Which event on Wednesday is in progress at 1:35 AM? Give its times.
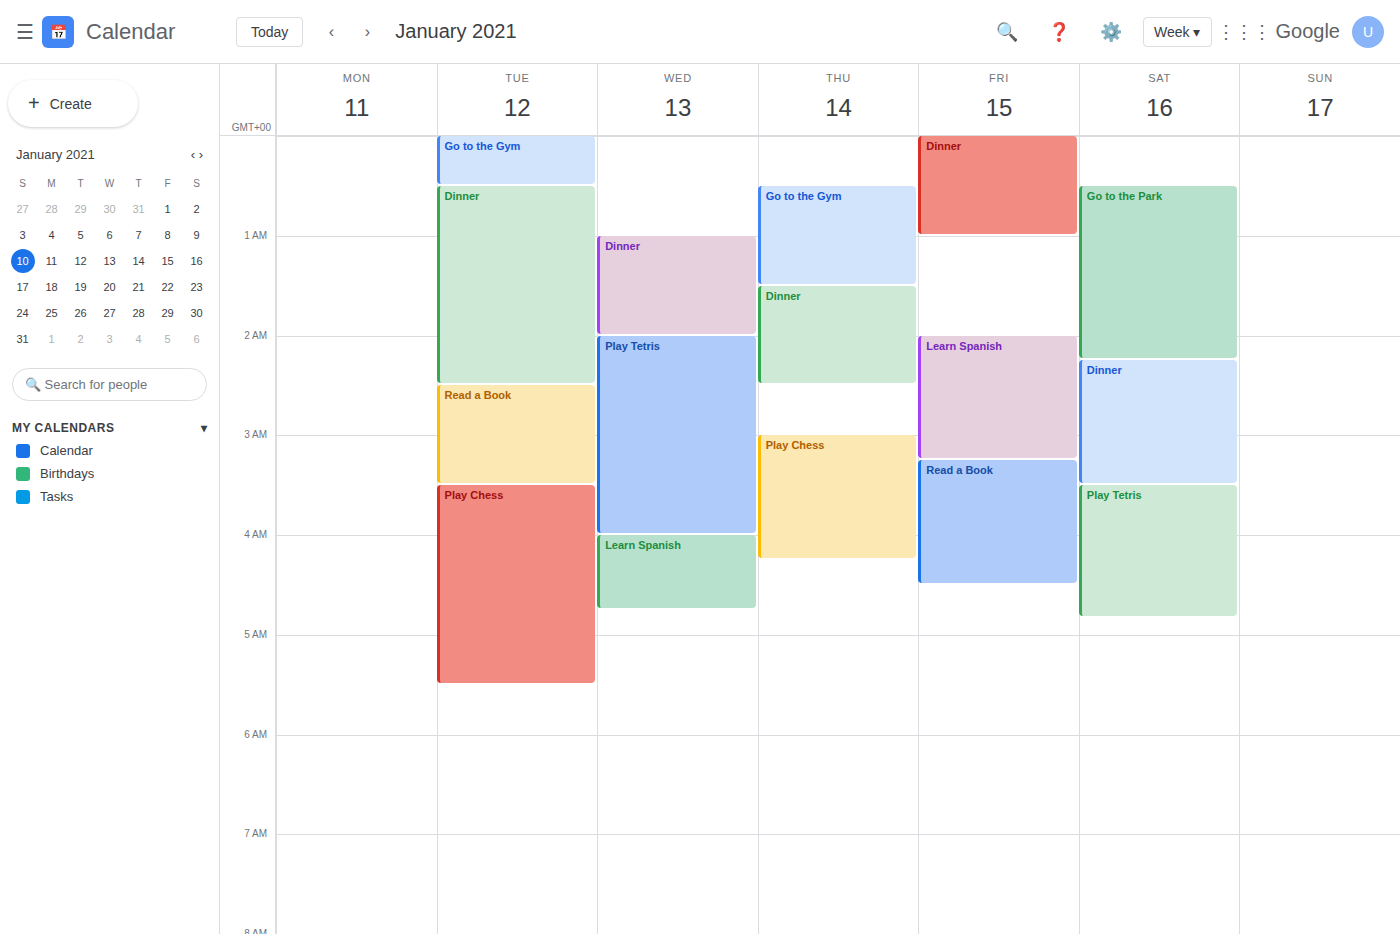
"Dinner", 1:00 AM to 2:00 AM